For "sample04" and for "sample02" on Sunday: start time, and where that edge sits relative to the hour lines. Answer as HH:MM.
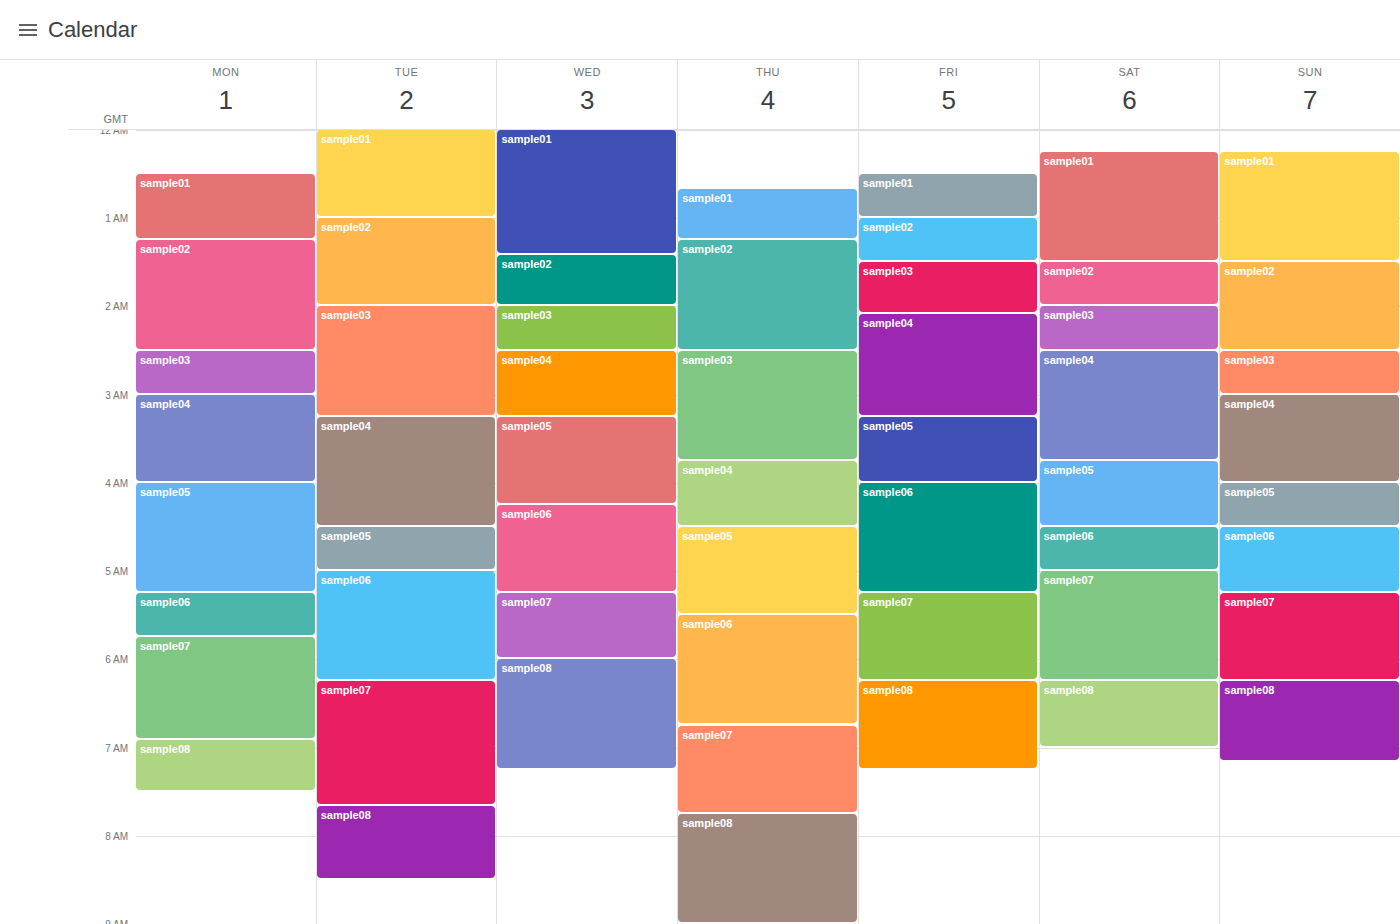
"sample04": 03:00, exactly on the 03:00 line. "sample02": 01:30, halfway between the 01:00 and 02:00 lines.